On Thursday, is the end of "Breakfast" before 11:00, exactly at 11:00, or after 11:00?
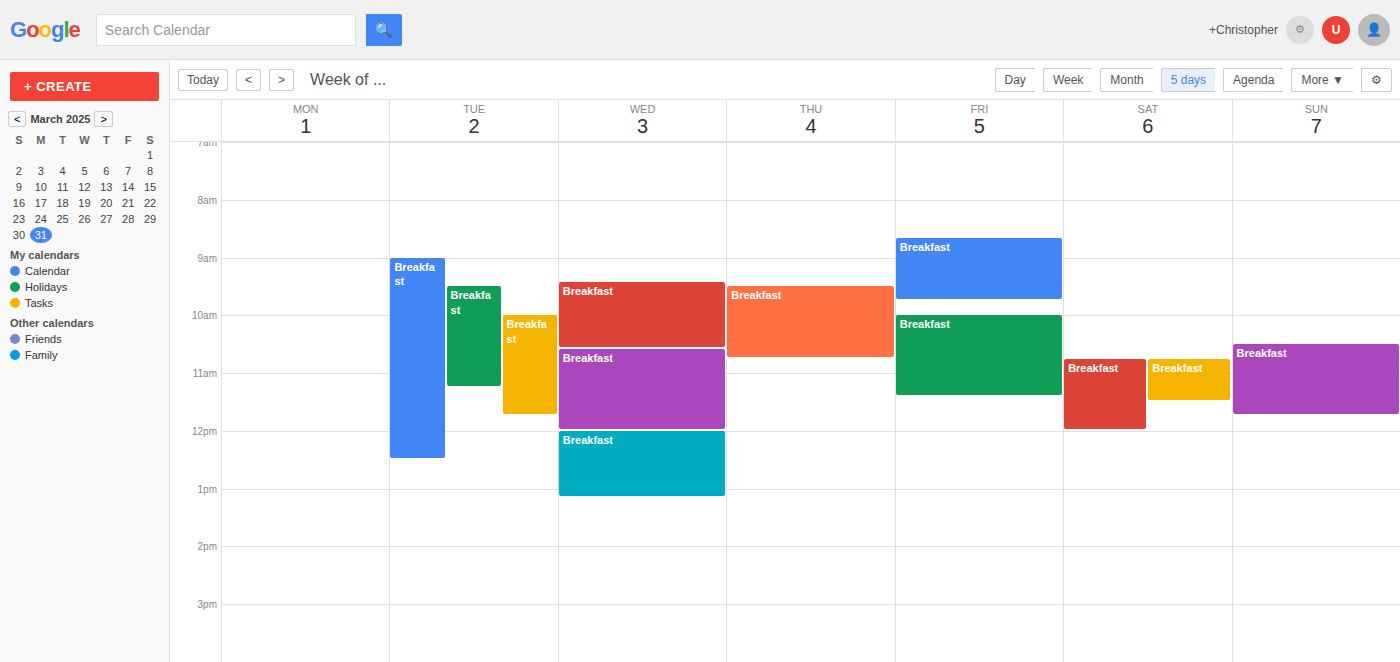
10:45 -- before 11:00, 15 minutes above the 11:00 line.